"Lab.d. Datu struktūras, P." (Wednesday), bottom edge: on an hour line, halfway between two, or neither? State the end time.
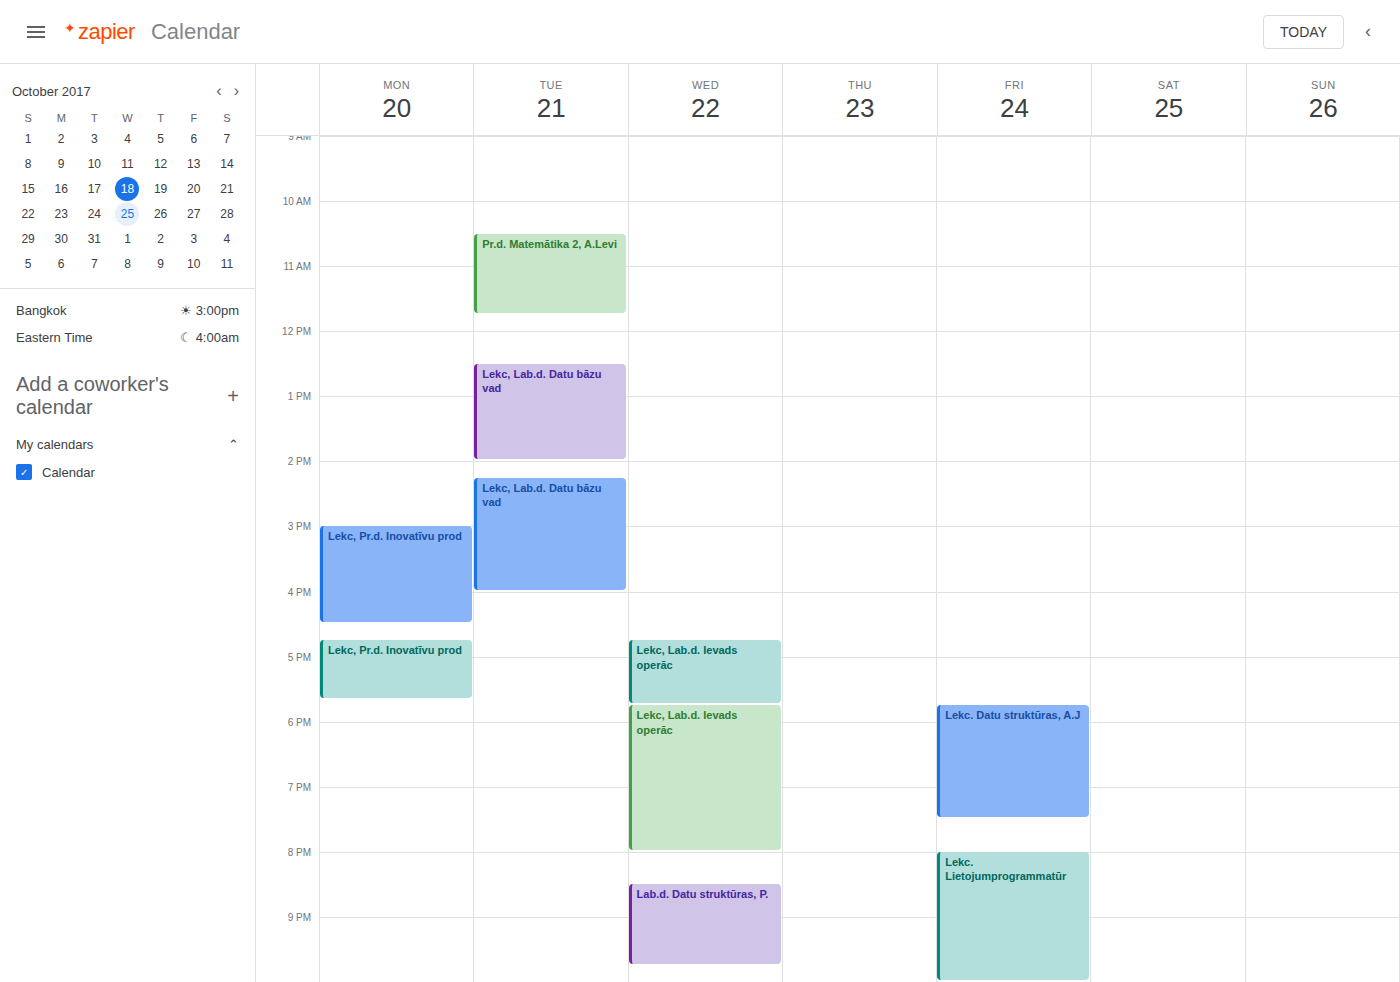
9:45 PM -- neither: three quarters of the way from the 9 PM line to the 10 PM line.